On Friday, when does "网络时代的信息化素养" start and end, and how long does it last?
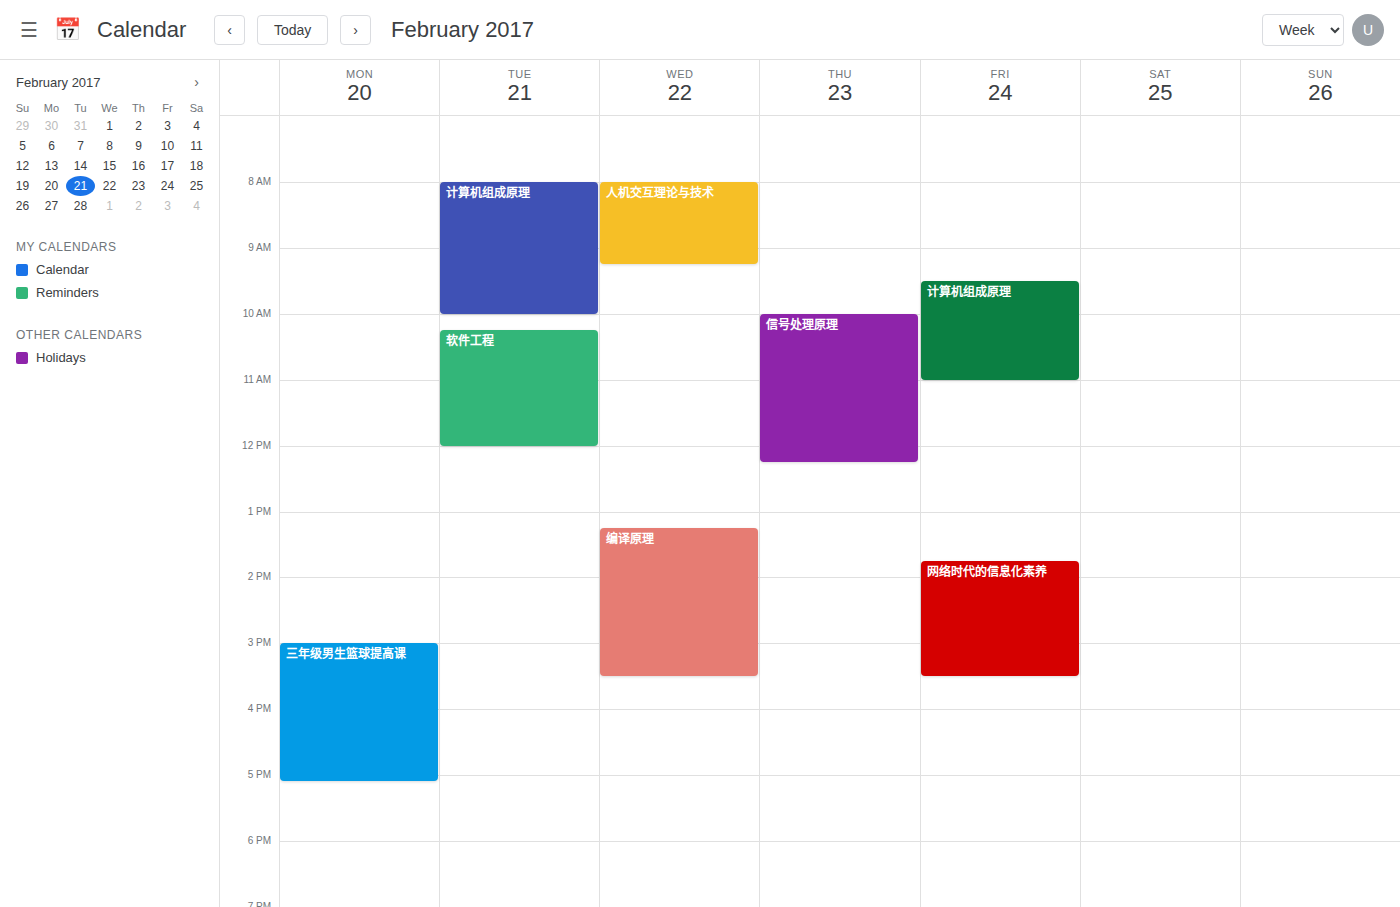
1:45 PM to 3:30 PM, 1 hour 45 minutes